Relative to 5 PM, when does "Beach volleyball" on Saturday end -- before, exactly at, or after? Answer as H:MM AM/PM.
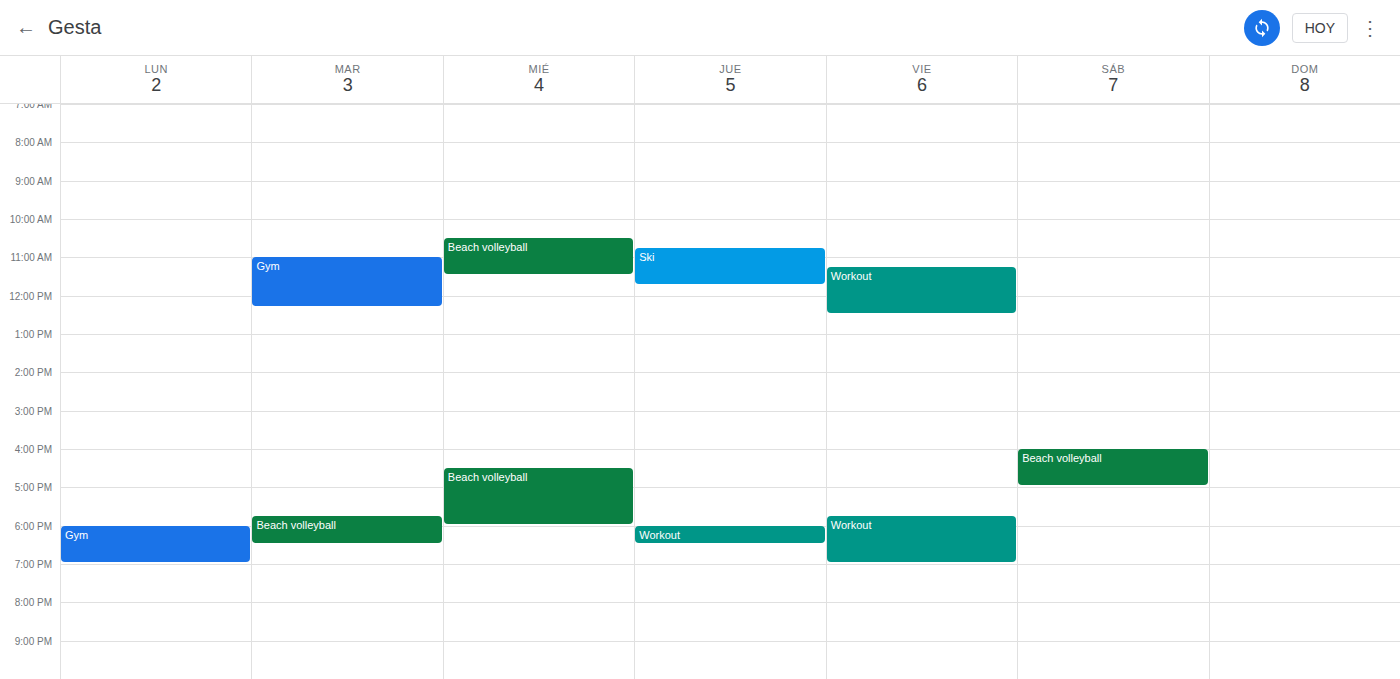
5:00 PM -- exactly at 5 PM, on the 5 PM line.